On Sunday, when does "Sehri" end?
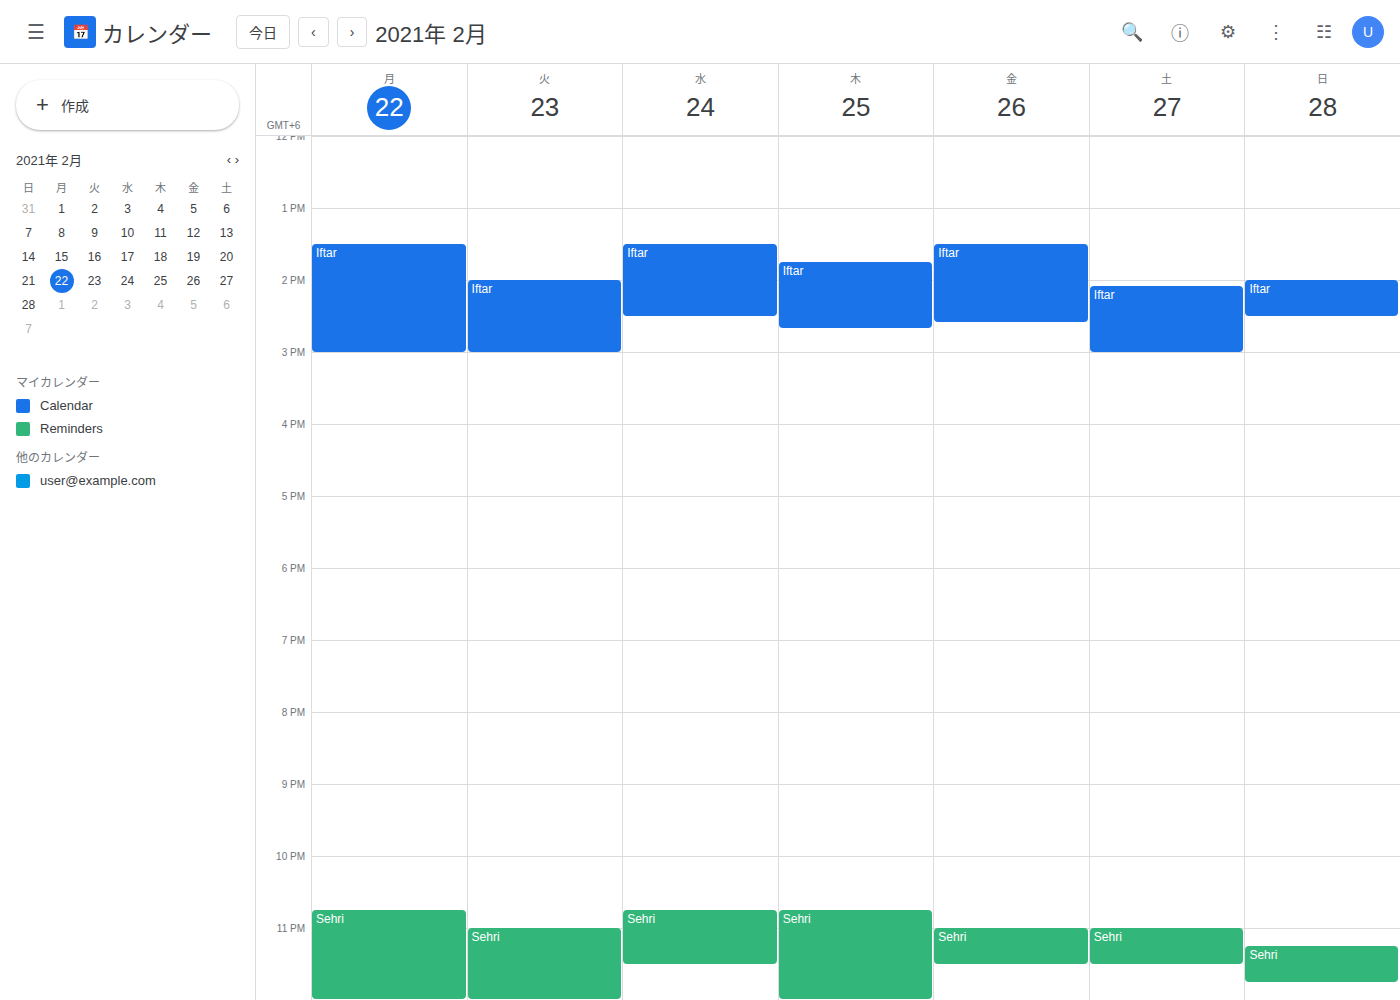
11:45 PM